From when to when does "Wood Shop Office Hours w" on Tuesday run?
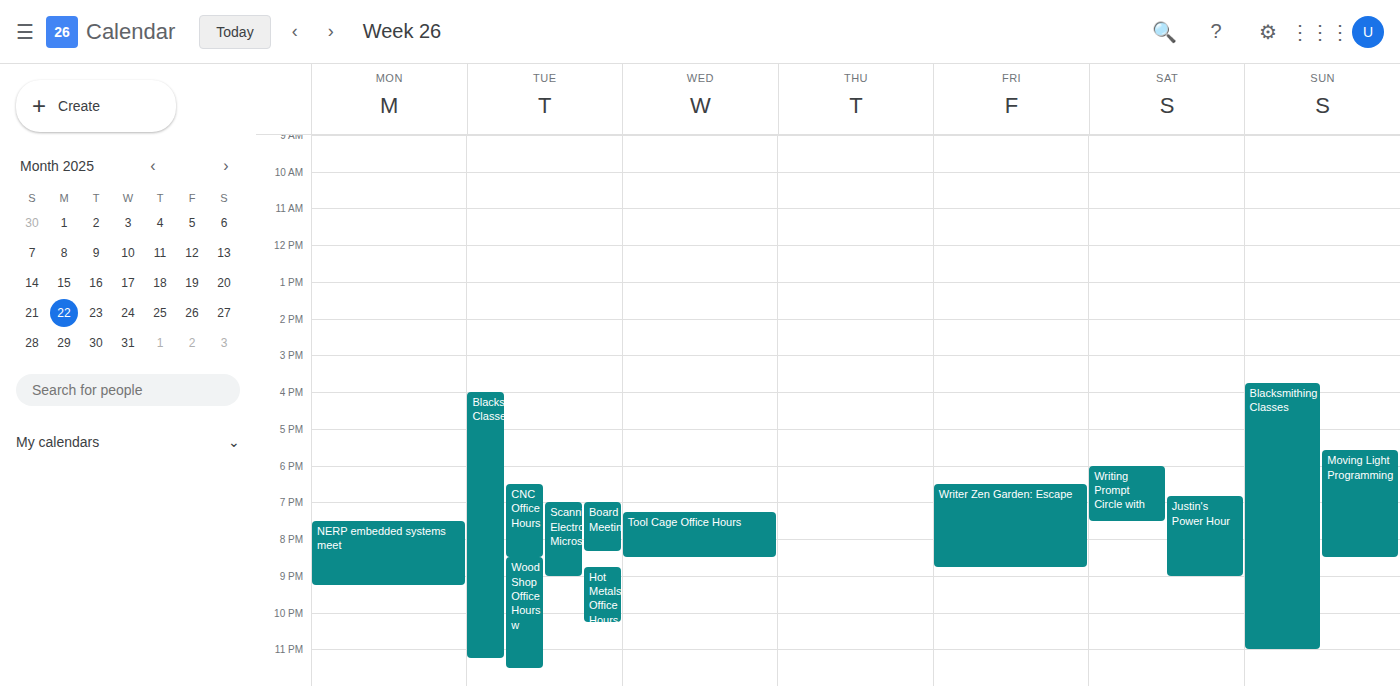
8:30 PM to 11:30 PM